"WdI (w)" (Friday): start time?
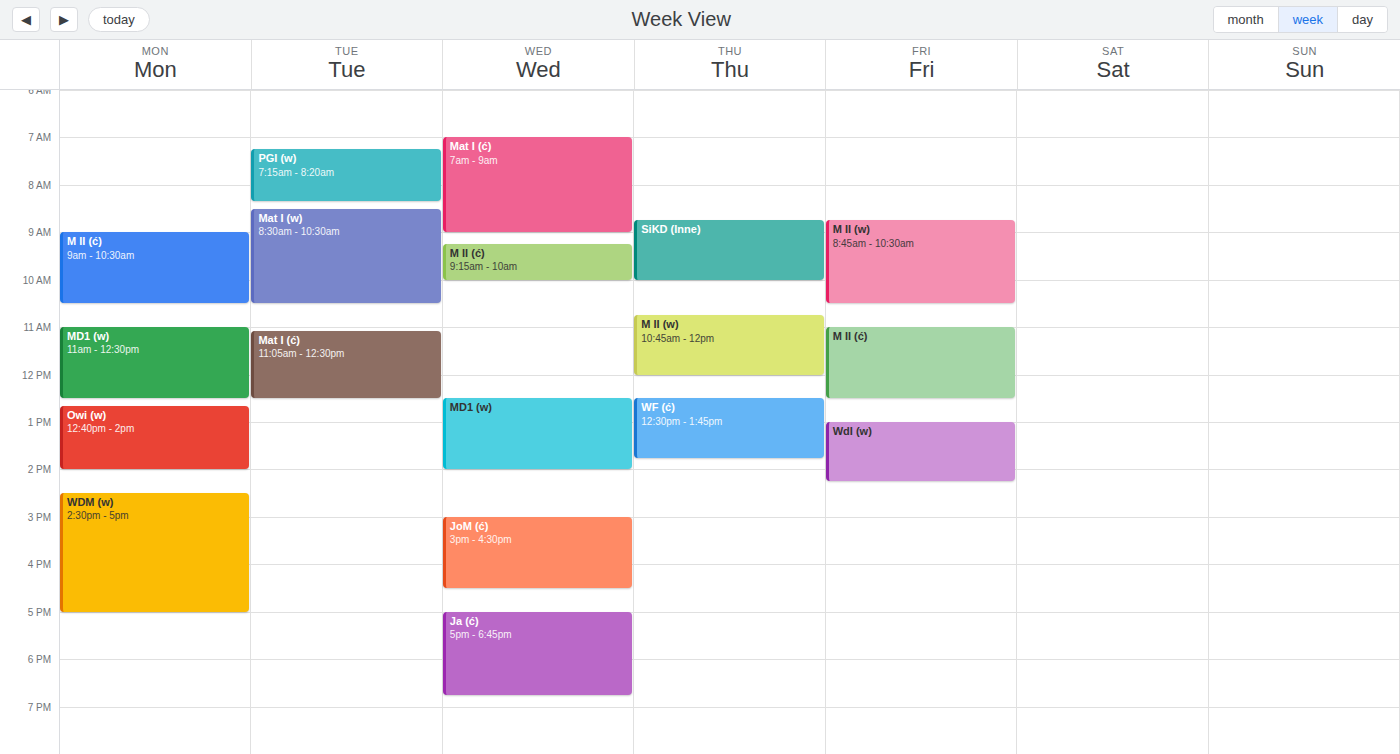
13:00